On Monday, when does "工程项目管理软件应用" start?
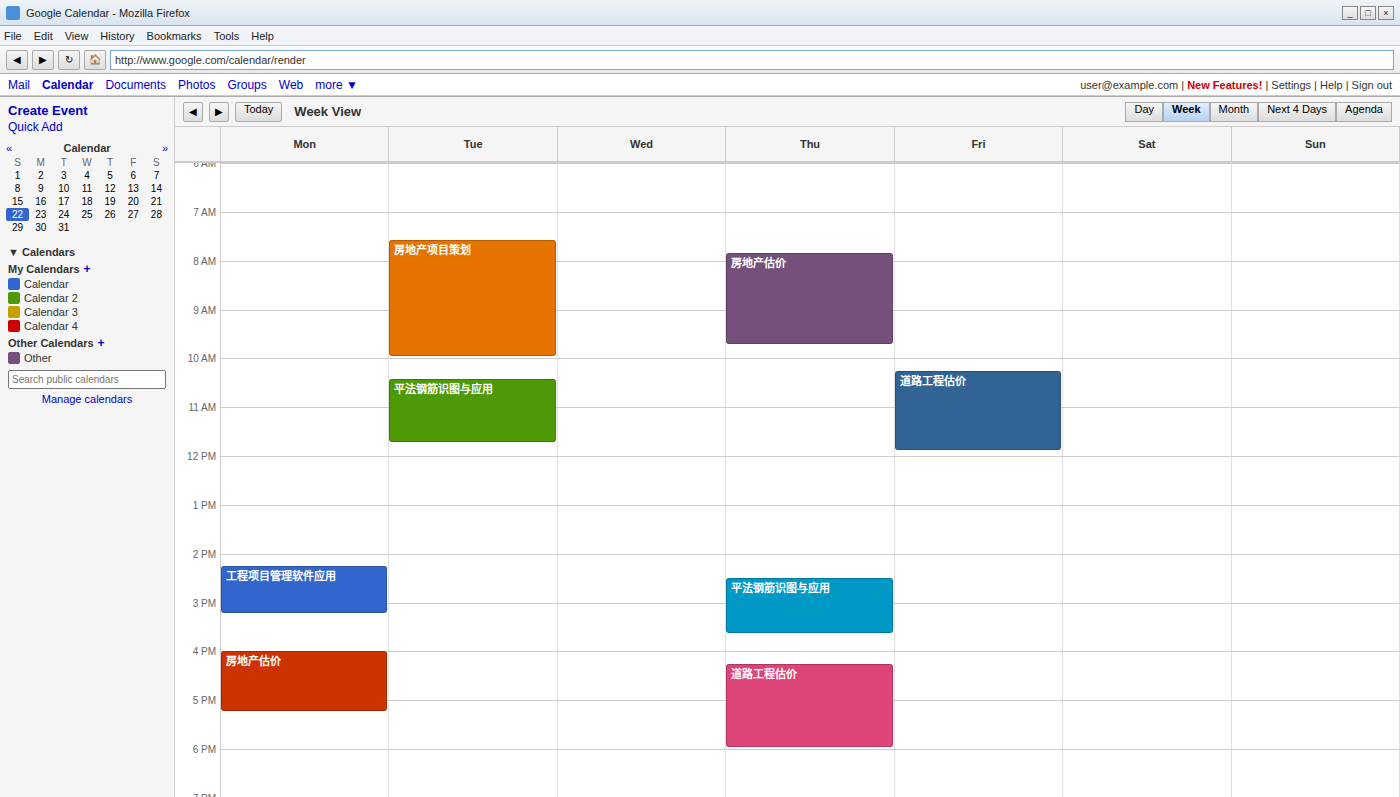
2:15 PM